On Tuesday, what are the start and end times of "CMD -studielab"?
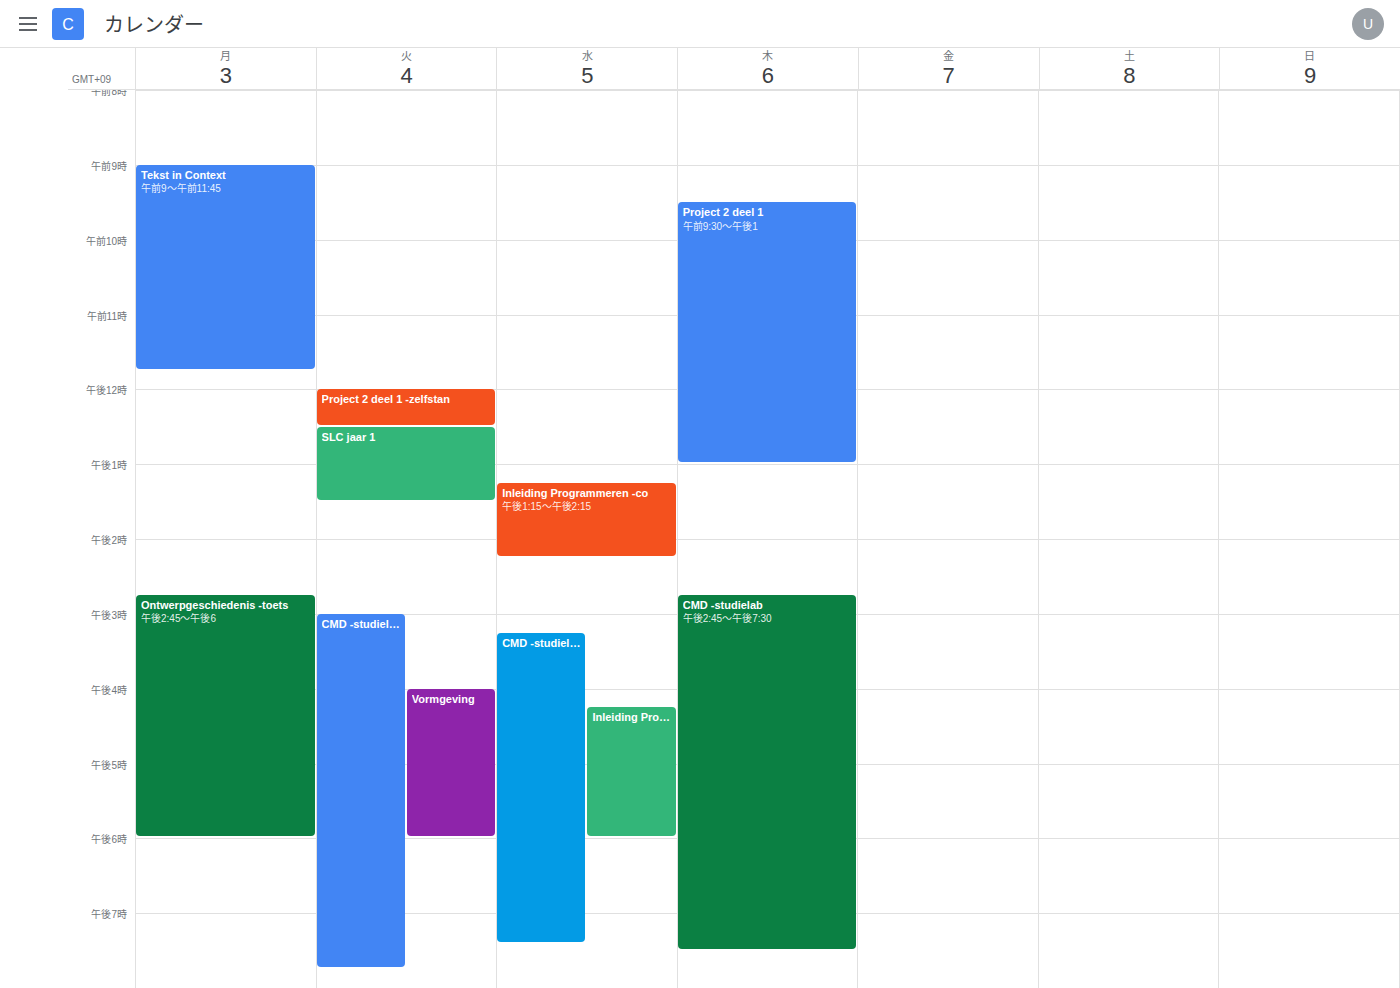
3:00 PM to 7:45 PM